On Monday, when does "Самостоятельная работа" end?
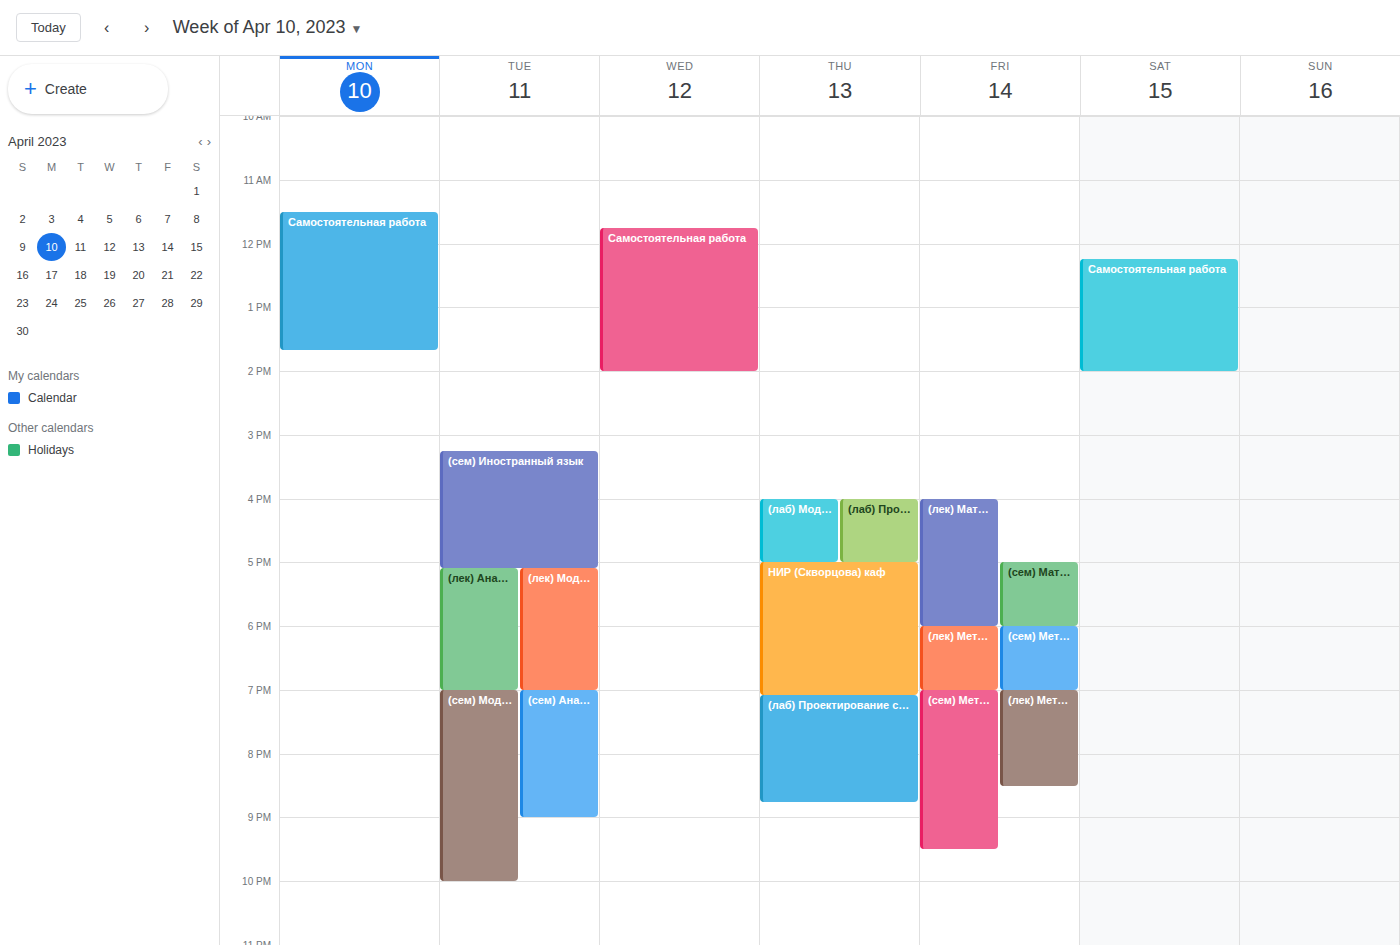
1:40 PM